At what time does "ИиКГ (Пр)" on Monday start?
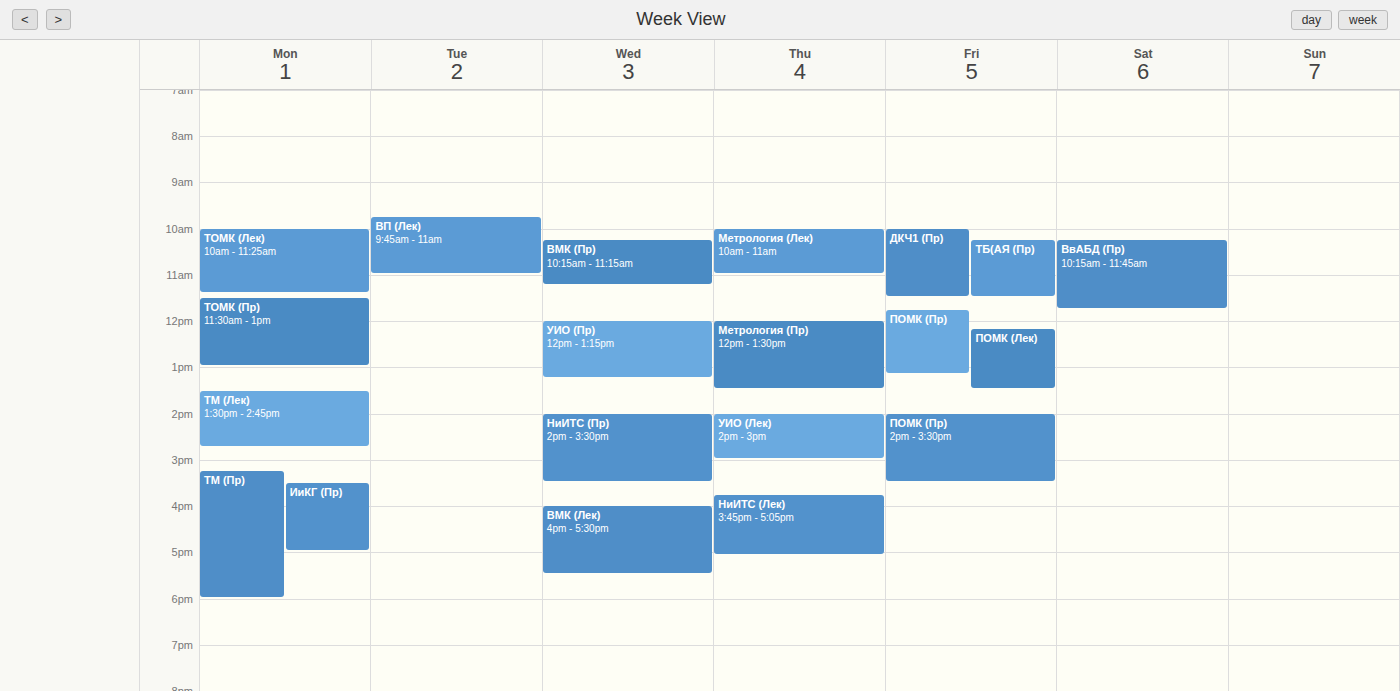
15:30